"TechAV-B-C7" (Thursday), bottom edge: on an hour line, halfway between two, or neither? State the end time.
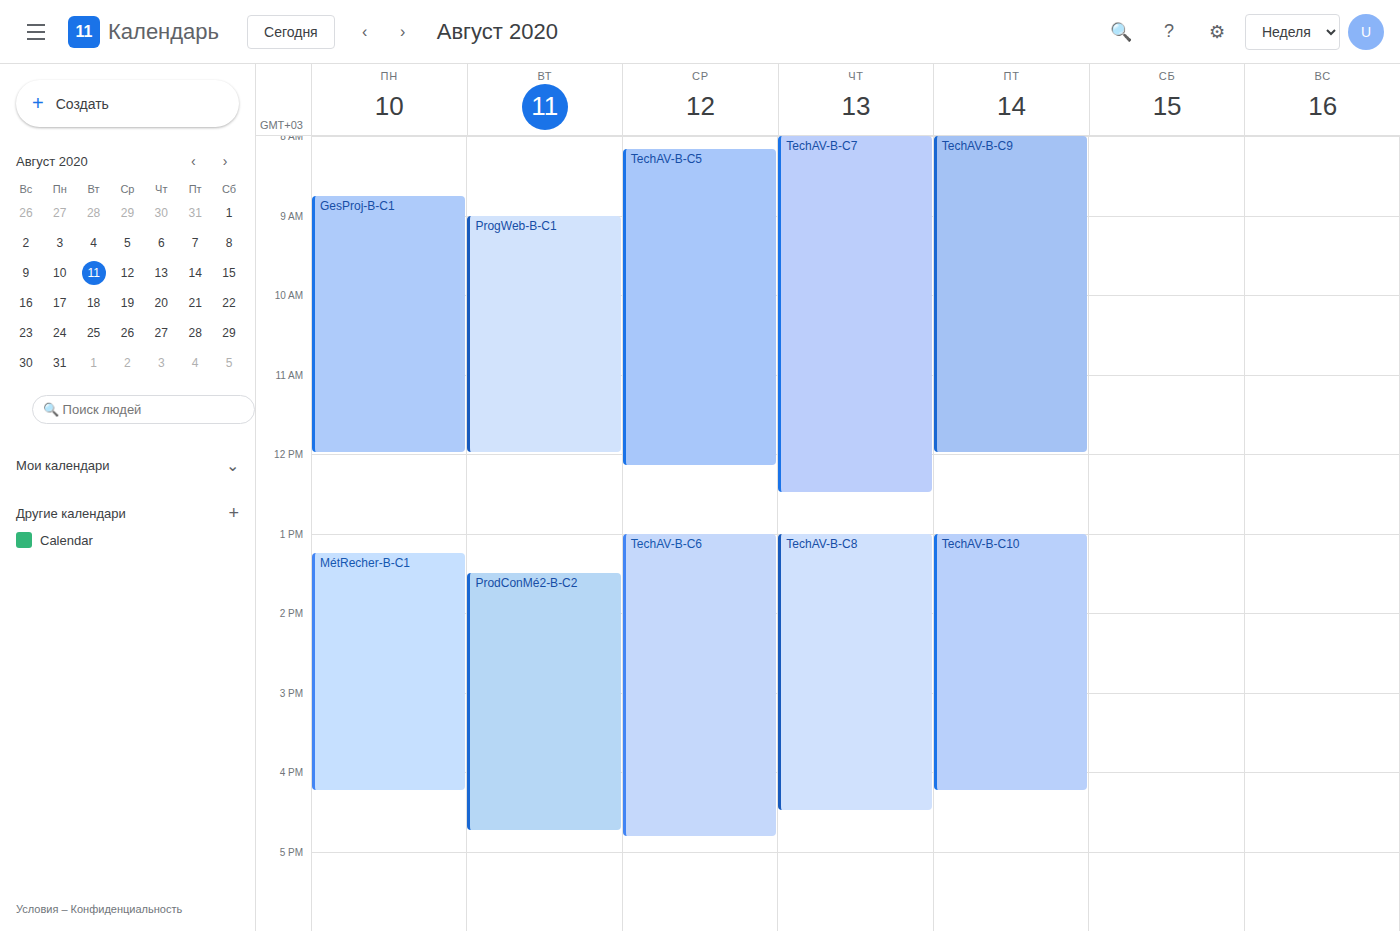
12:30 -- halfway between the 12:00 and 13:00 lines.